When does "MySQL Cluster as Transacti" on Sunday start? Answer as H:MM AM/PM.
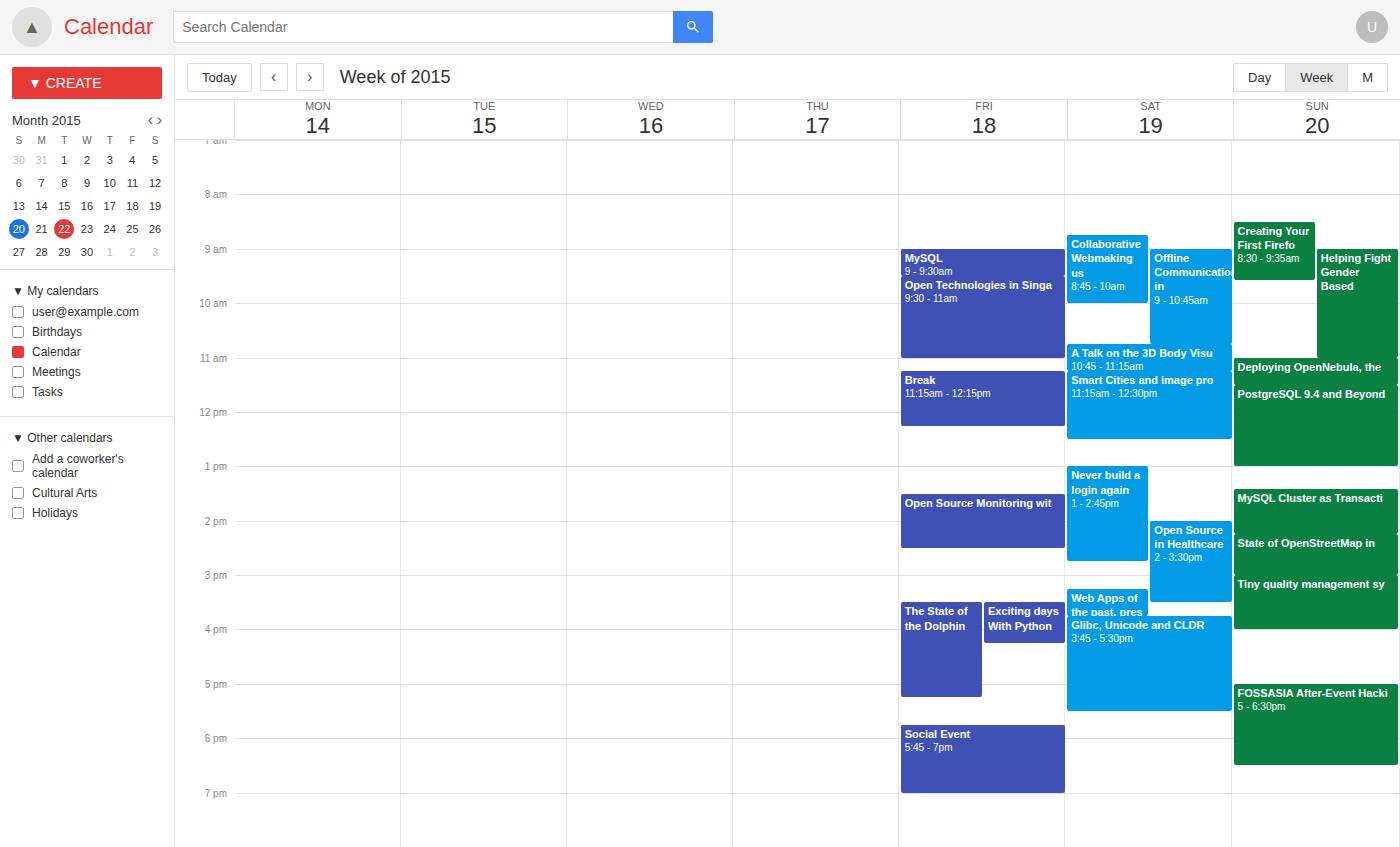
1:25 PM